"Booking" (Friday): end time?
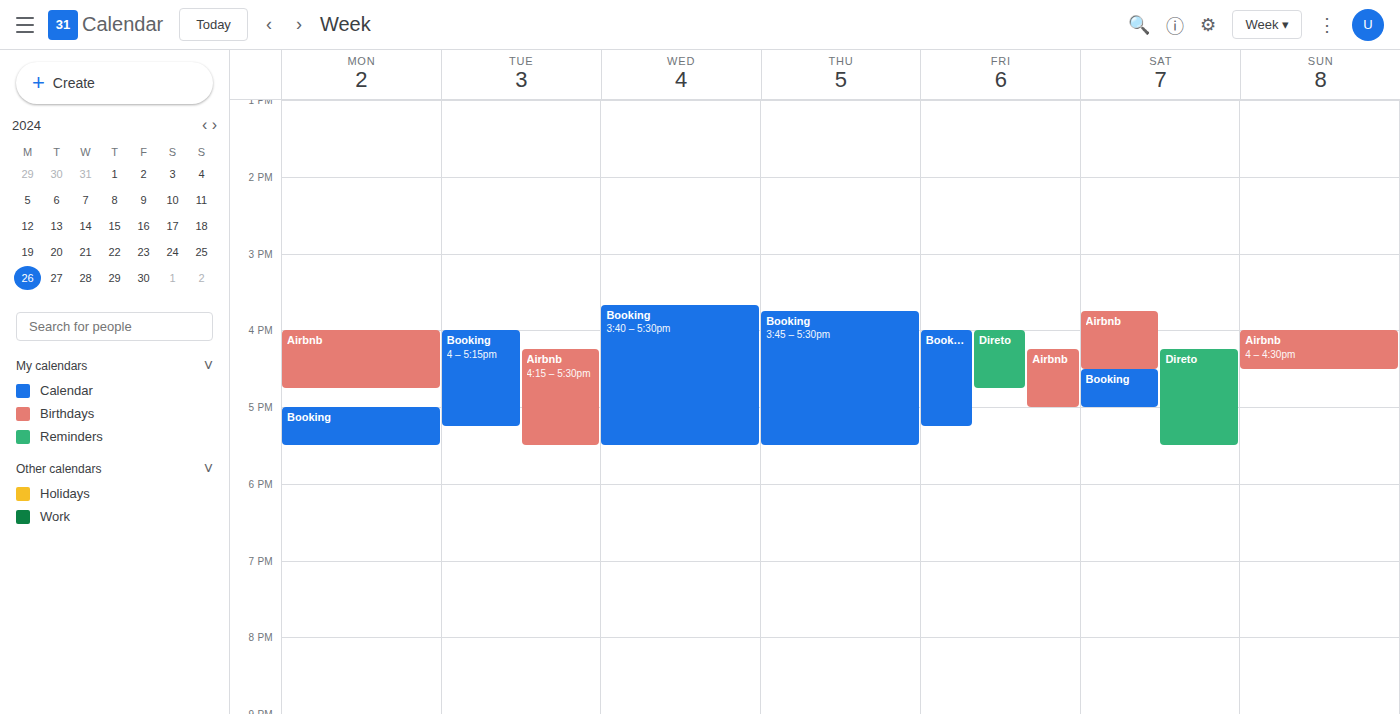
5:15 PM